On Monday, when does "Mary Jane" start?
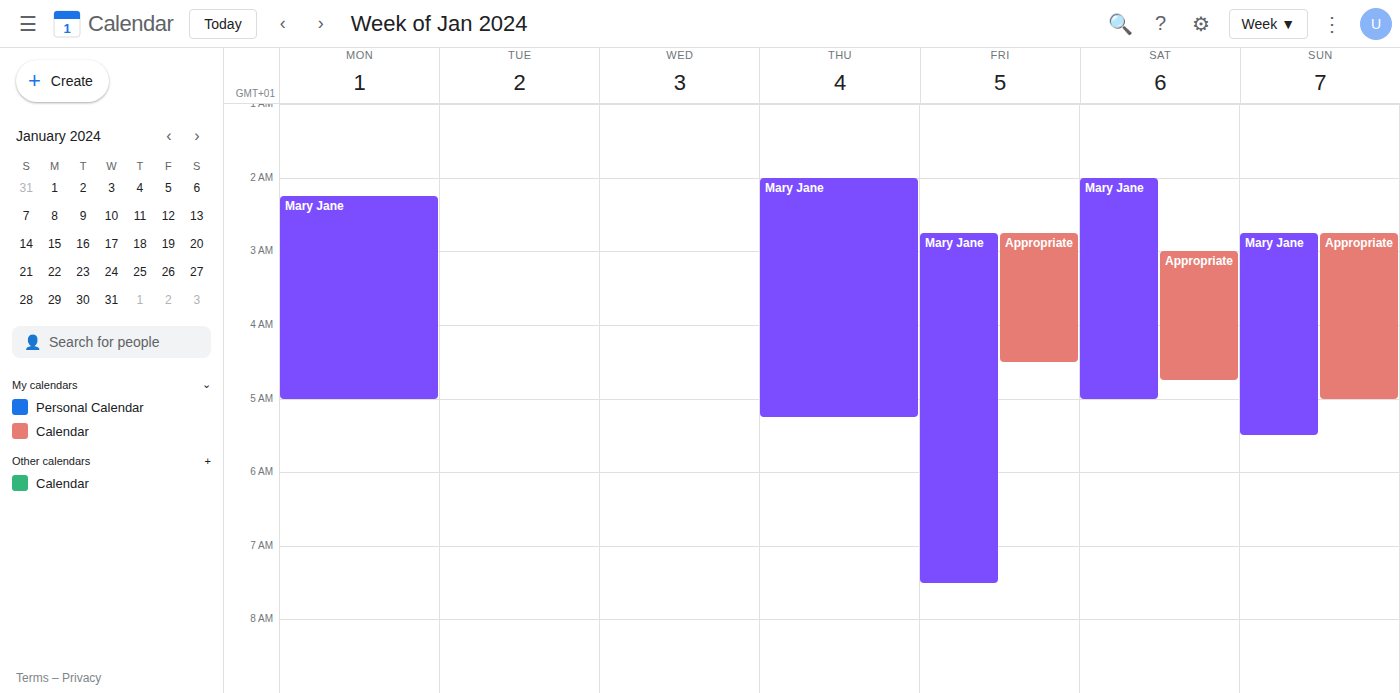
2:15 AM